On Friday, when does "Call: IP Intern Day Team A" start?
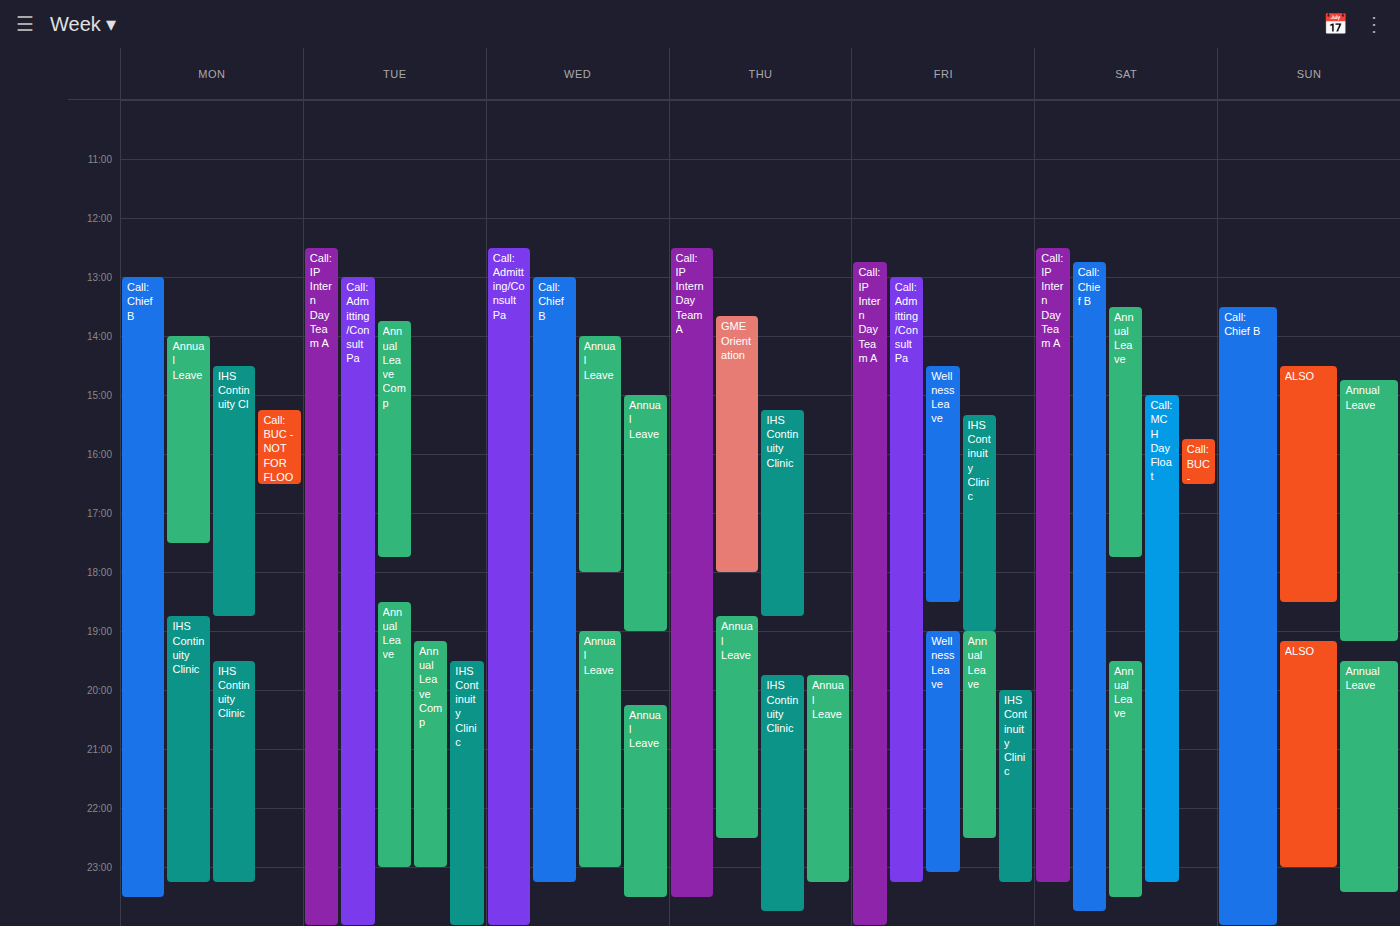
12:45 PM